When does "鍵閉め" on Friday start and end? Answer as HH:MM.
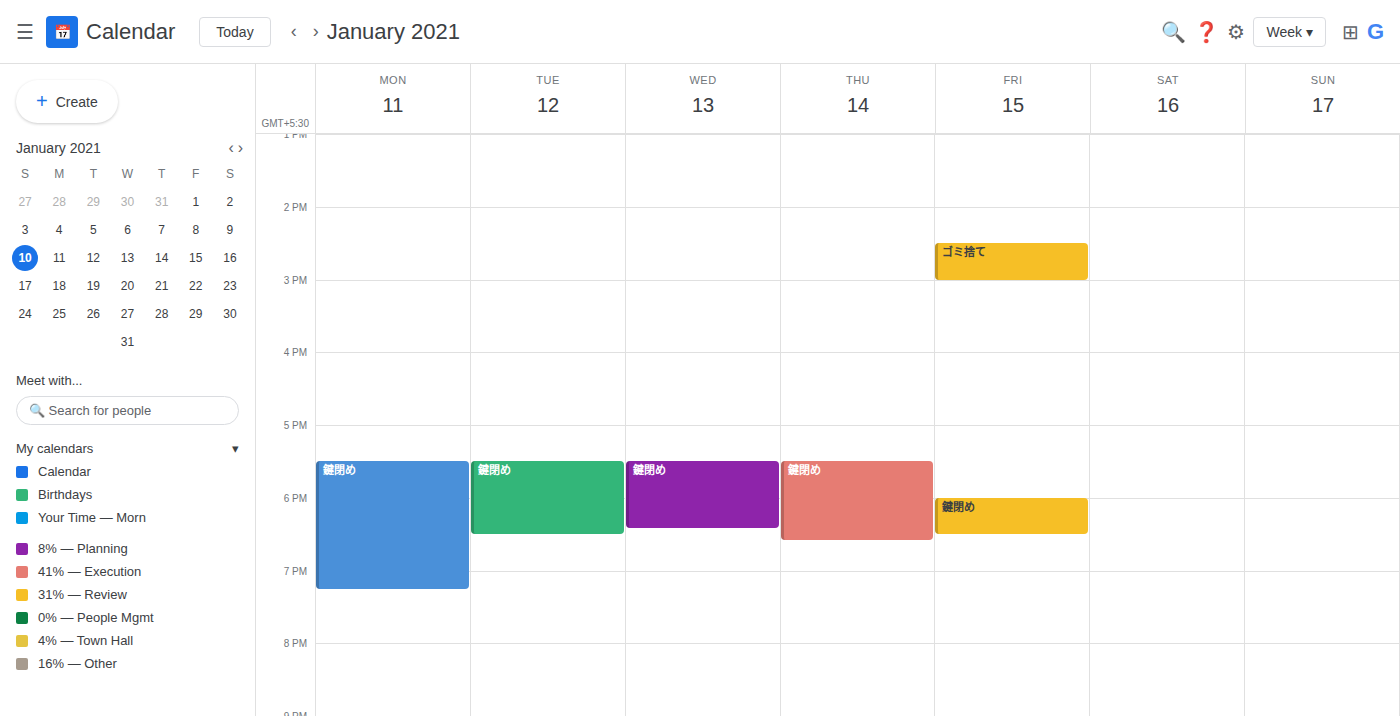
18:00 to 18:30